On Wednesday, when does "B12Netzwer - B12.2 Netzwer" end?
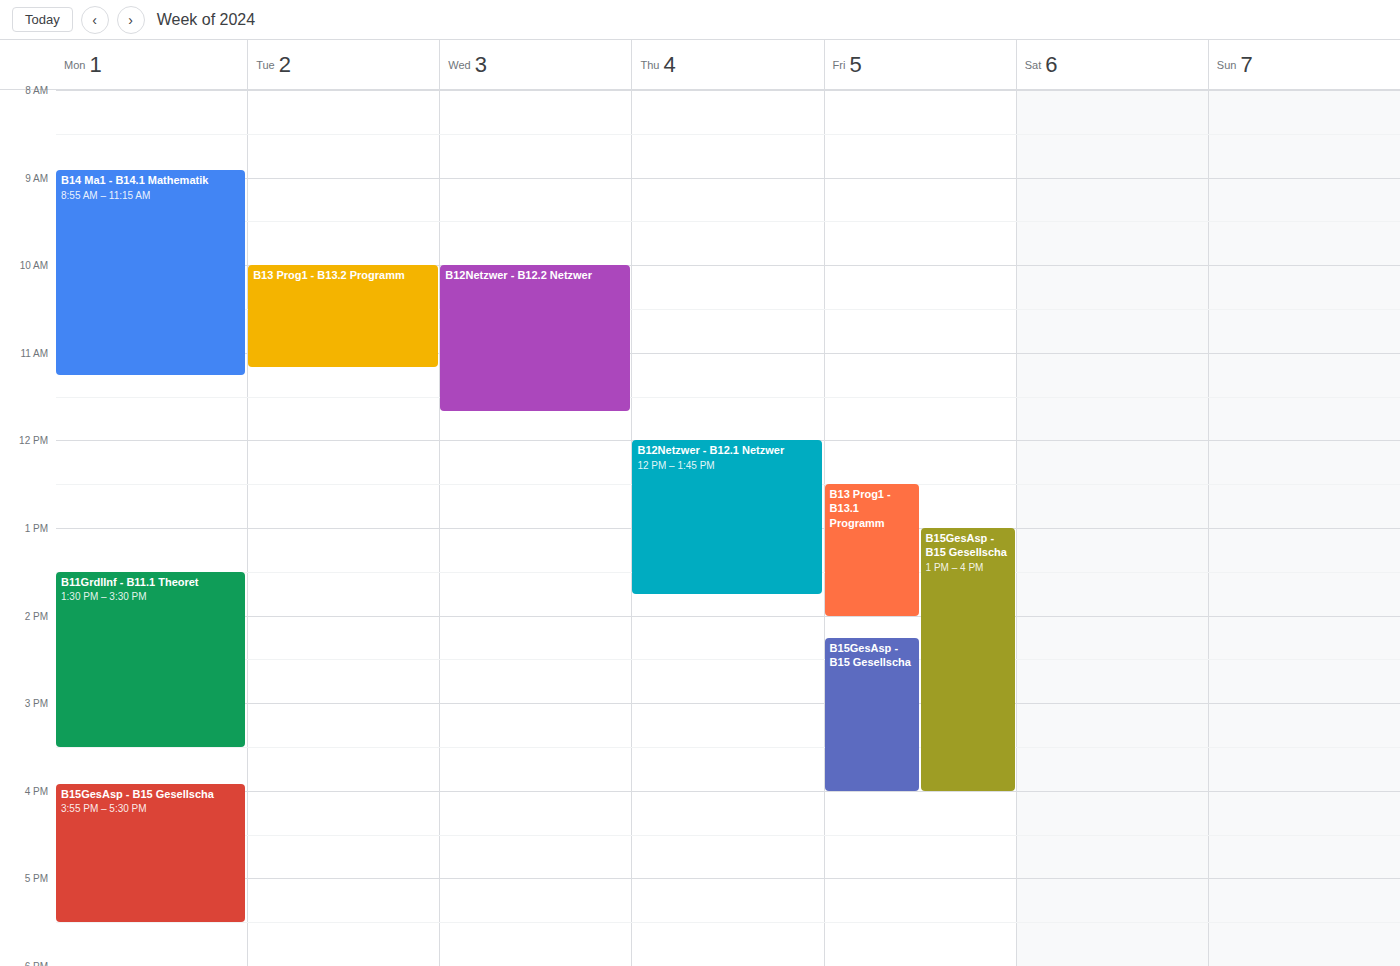
11:40 AM